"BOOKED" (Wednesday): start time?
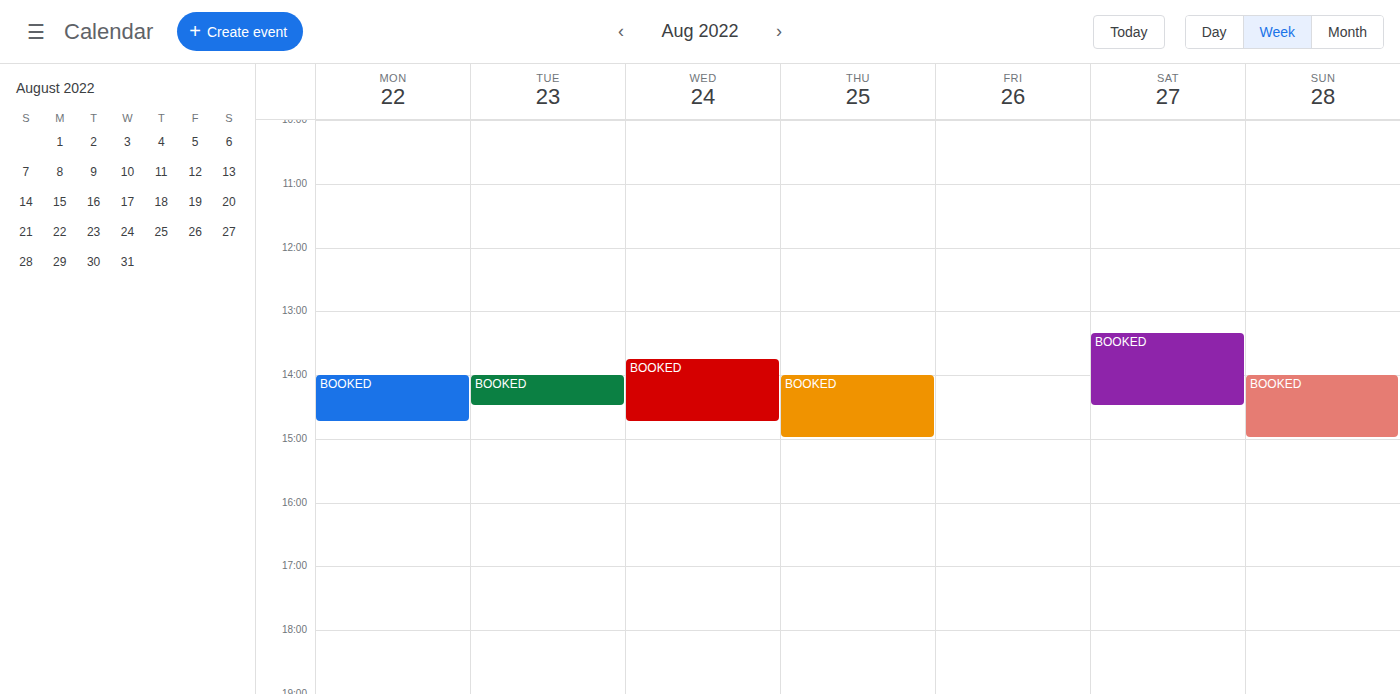
1:45 PM